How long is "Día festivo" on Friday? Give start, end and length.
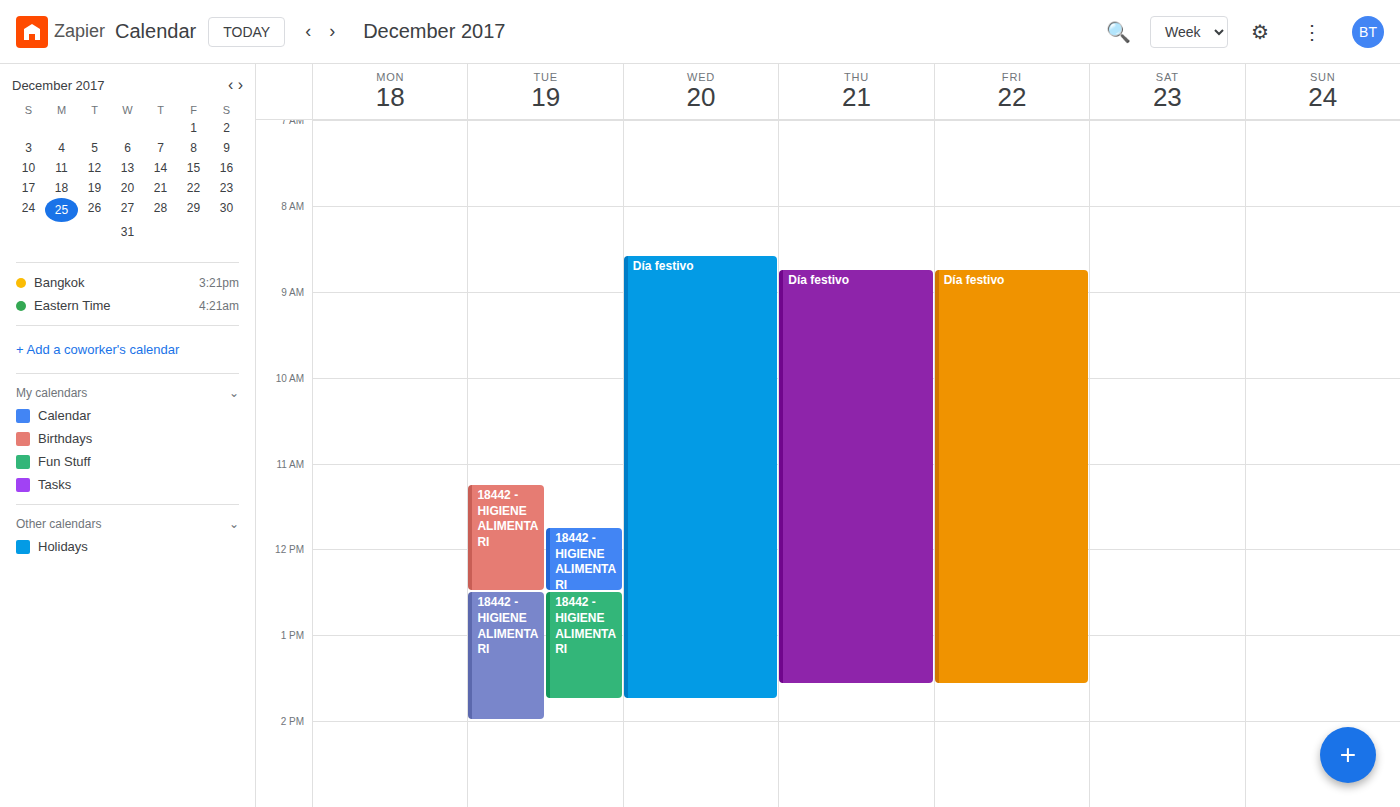
08:45 to 13:35, 4 hours 50 minutes